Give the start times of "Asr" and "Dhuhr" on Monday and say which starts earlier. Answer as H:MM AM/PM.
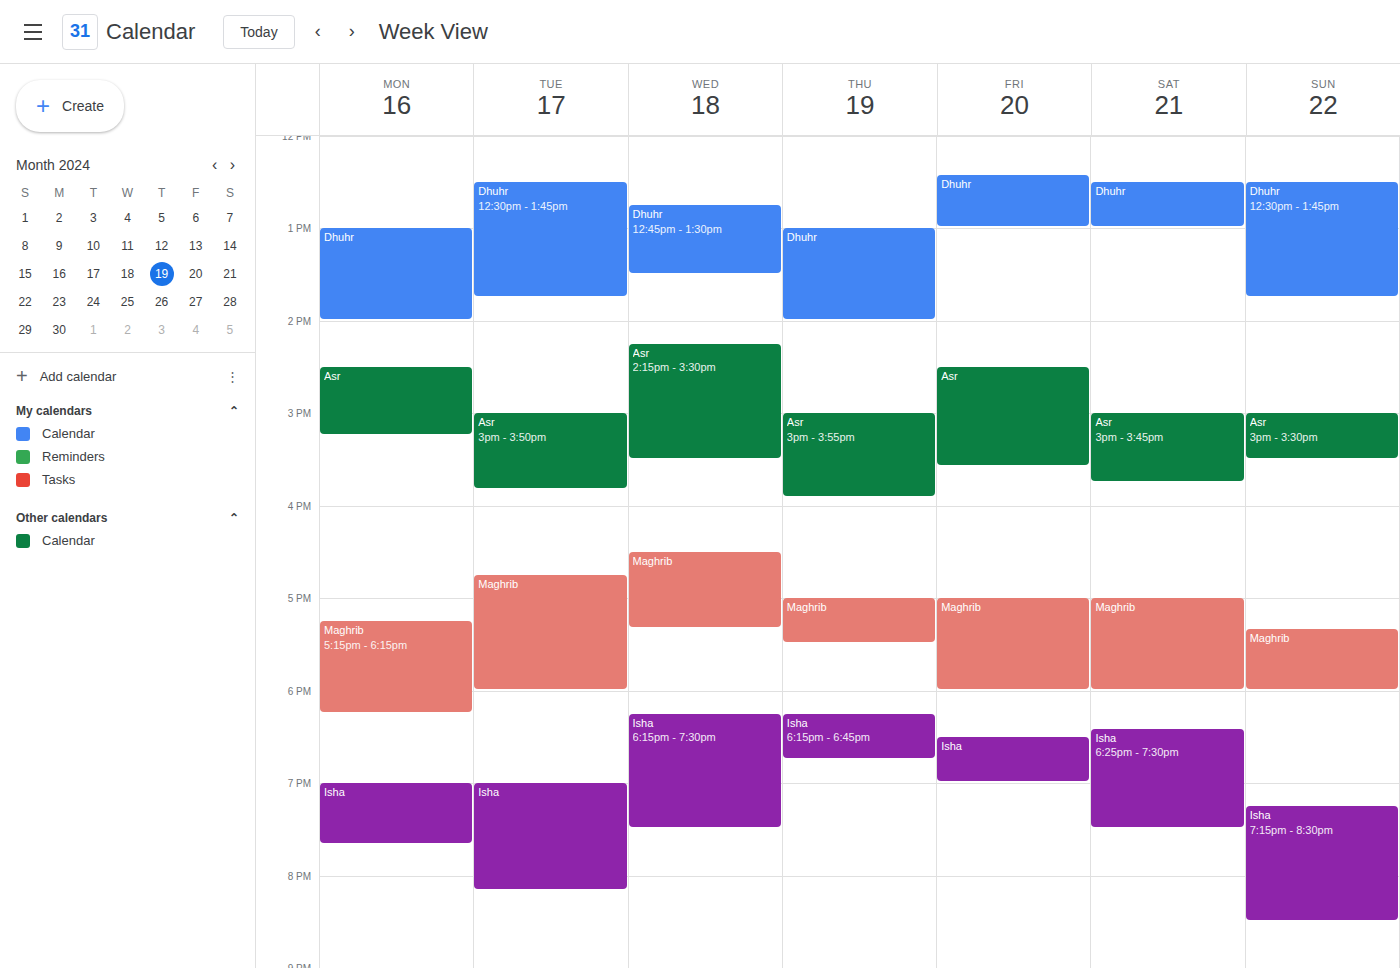
"Dhuhr" 1:00 PM; "Asr" 2:30 PM.